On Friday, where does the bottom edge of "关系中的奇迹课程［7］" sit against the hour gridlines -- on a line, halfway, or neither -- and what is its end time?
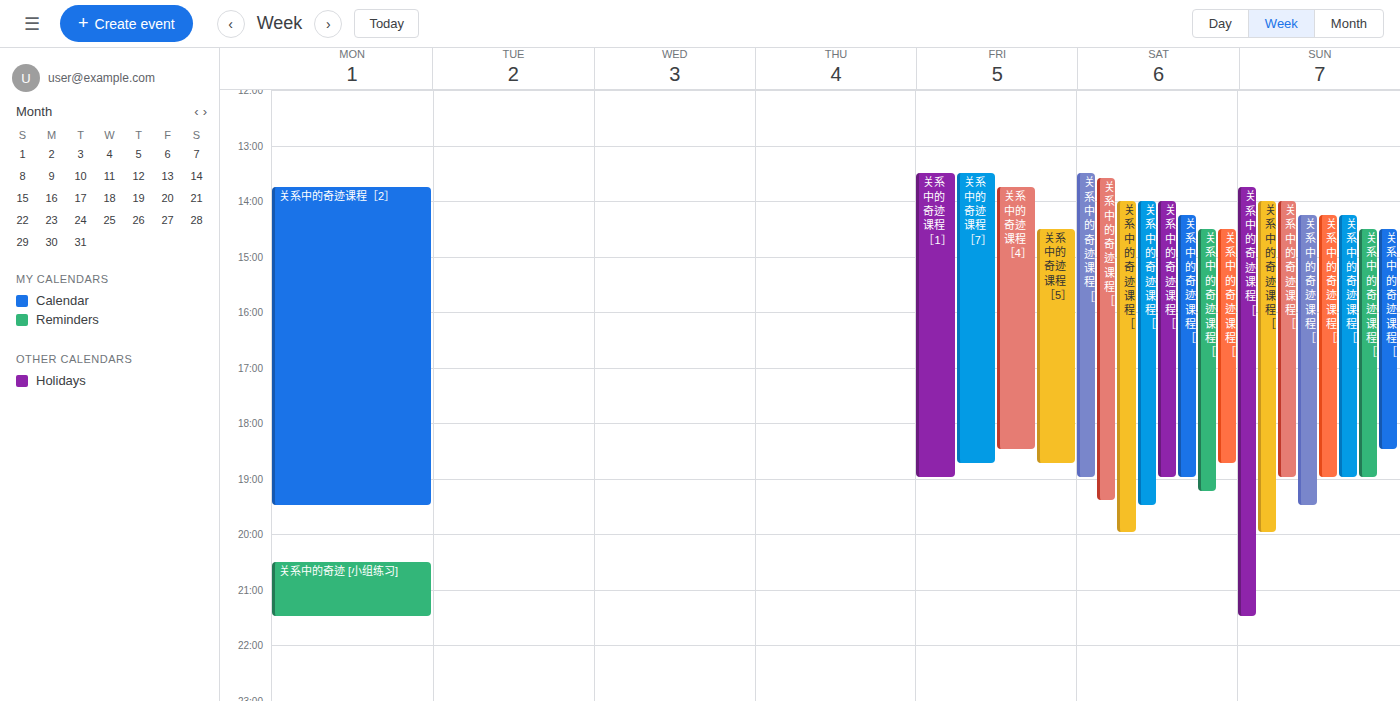
6:45 PM -- neither: three quarters of the way from the 6 PM line to the 7 PM line.